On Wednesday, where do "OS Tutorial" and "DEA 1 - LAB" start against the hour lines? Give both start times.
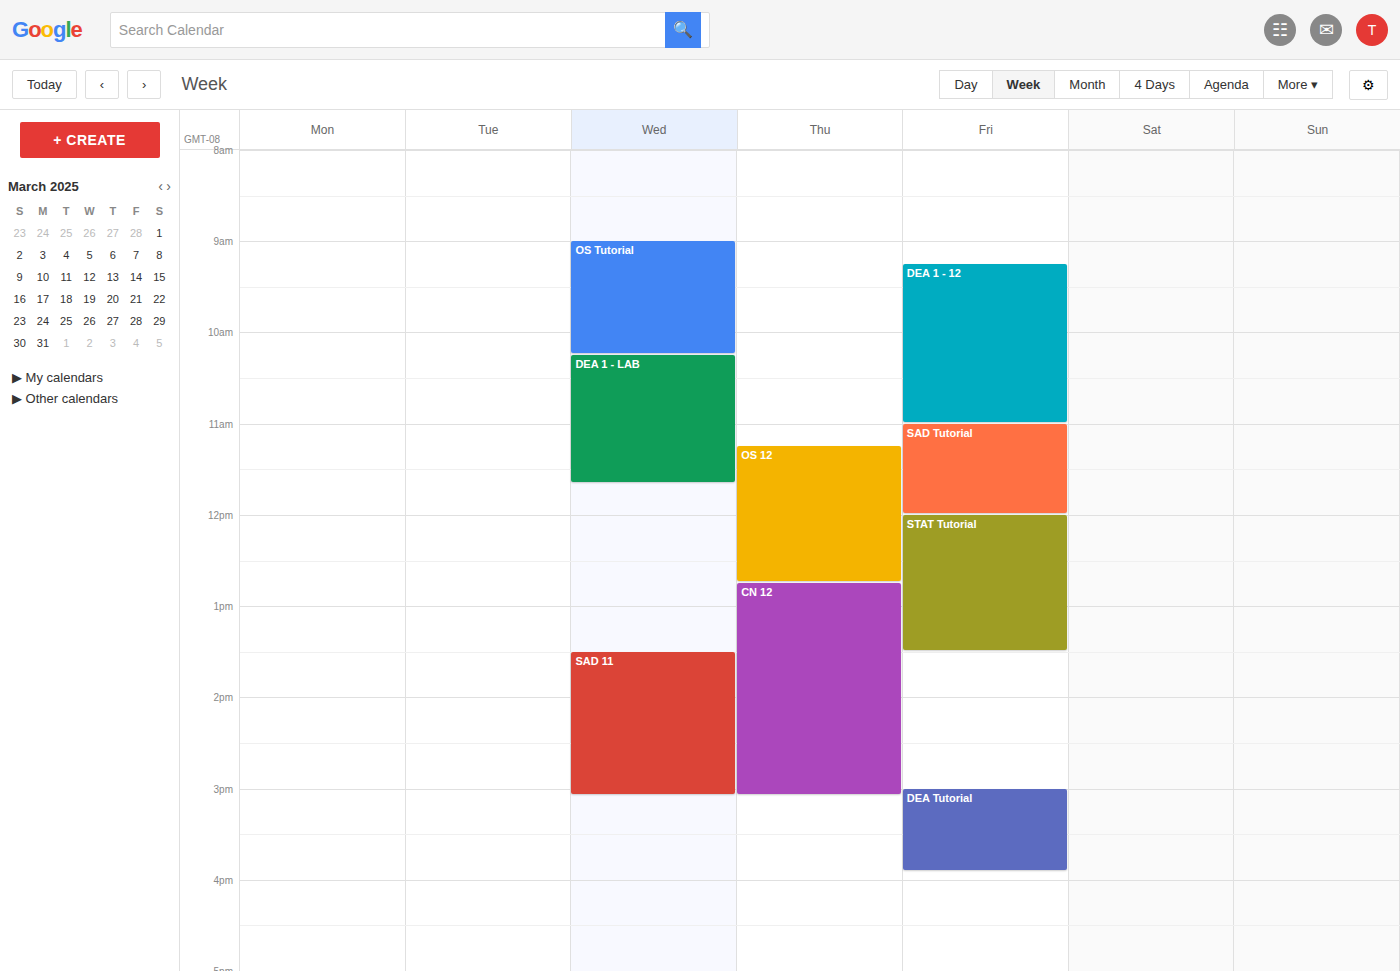
"OS Tutorial": 9:00 AM, exactly on the 9 AM line. "DEA 1 - LAB": 10:15 AM, neither: a quarter of the way from the 10 AM line to the 11 AM line.